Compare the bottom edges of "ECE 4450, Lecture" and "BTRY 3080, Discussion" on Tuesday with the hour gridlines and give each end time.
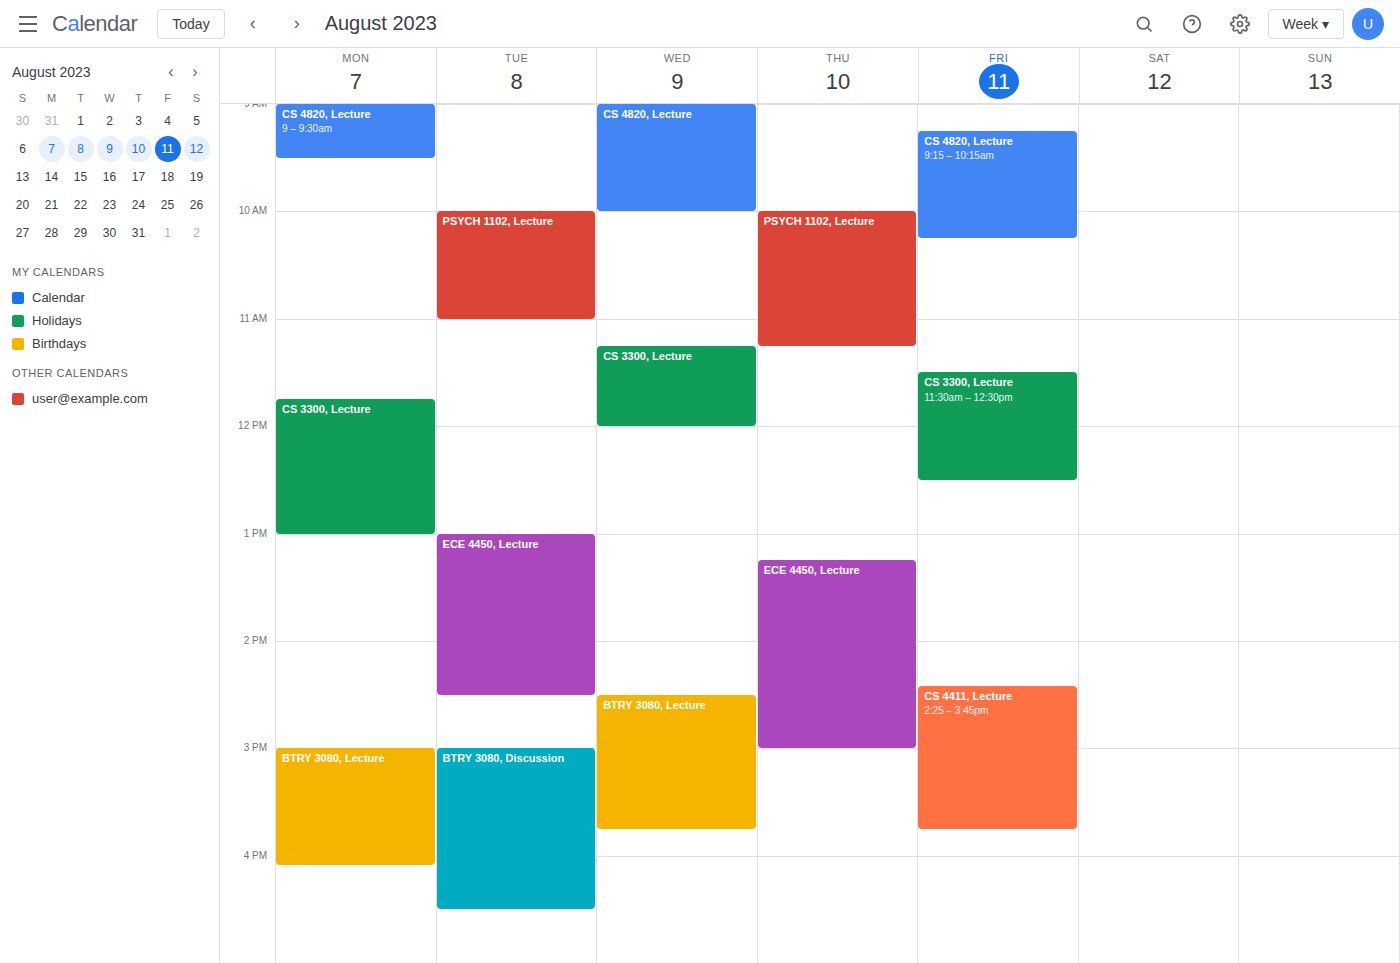
"ECE 4450, Lecture": 2:30 PM, halfway between the 2 PM and 3 PM lines. "BTRY 3080, Discussion": 4:30 PM, halfway between the 4 PM and 5 PM lines.